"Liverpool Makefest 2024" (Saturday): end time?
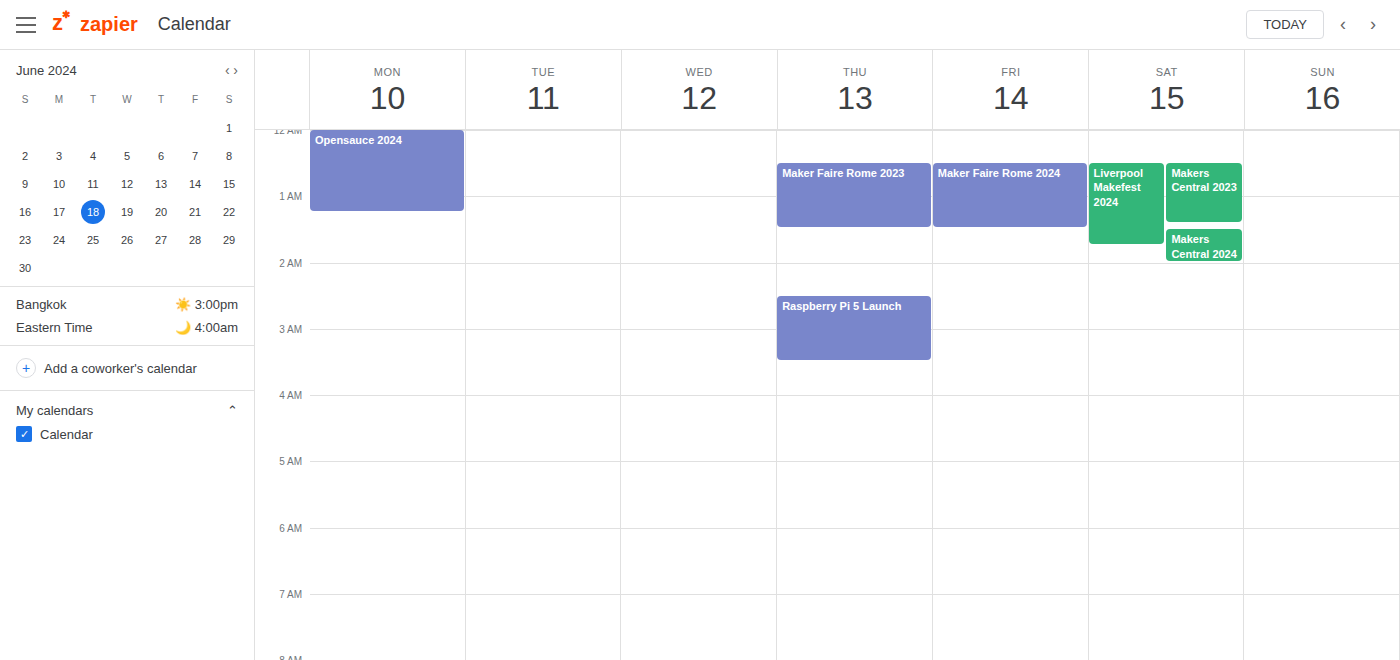
1:45 AM